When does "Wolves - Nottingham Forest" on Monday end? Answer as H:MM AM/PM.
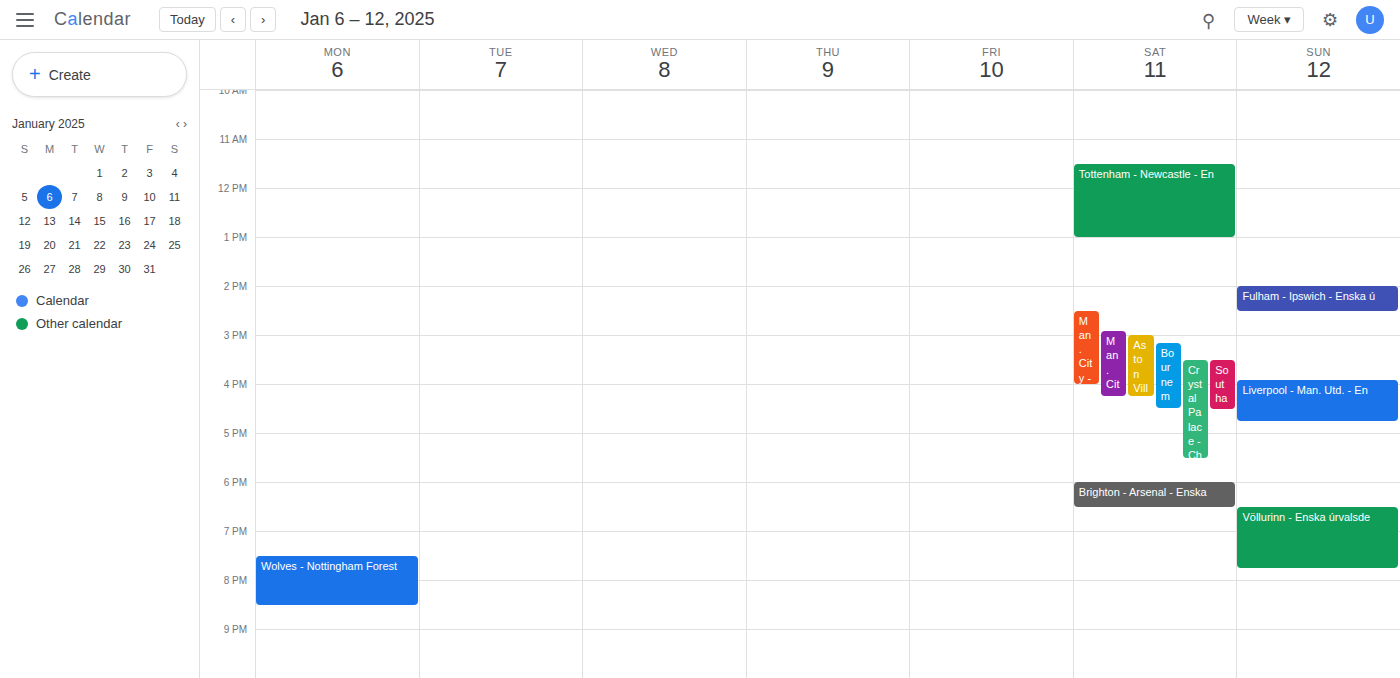
8:30 PM